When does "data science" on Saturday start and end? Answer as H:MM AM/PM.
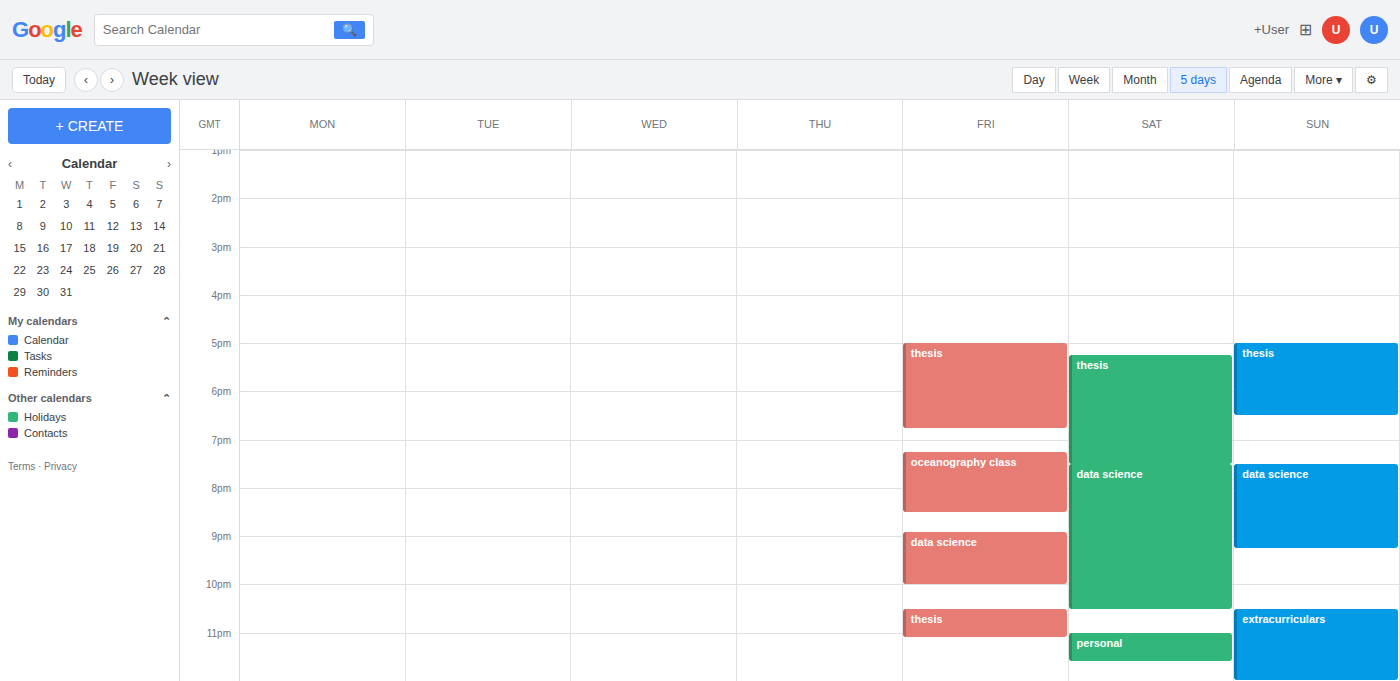
7:30 PM to 10:30 PM